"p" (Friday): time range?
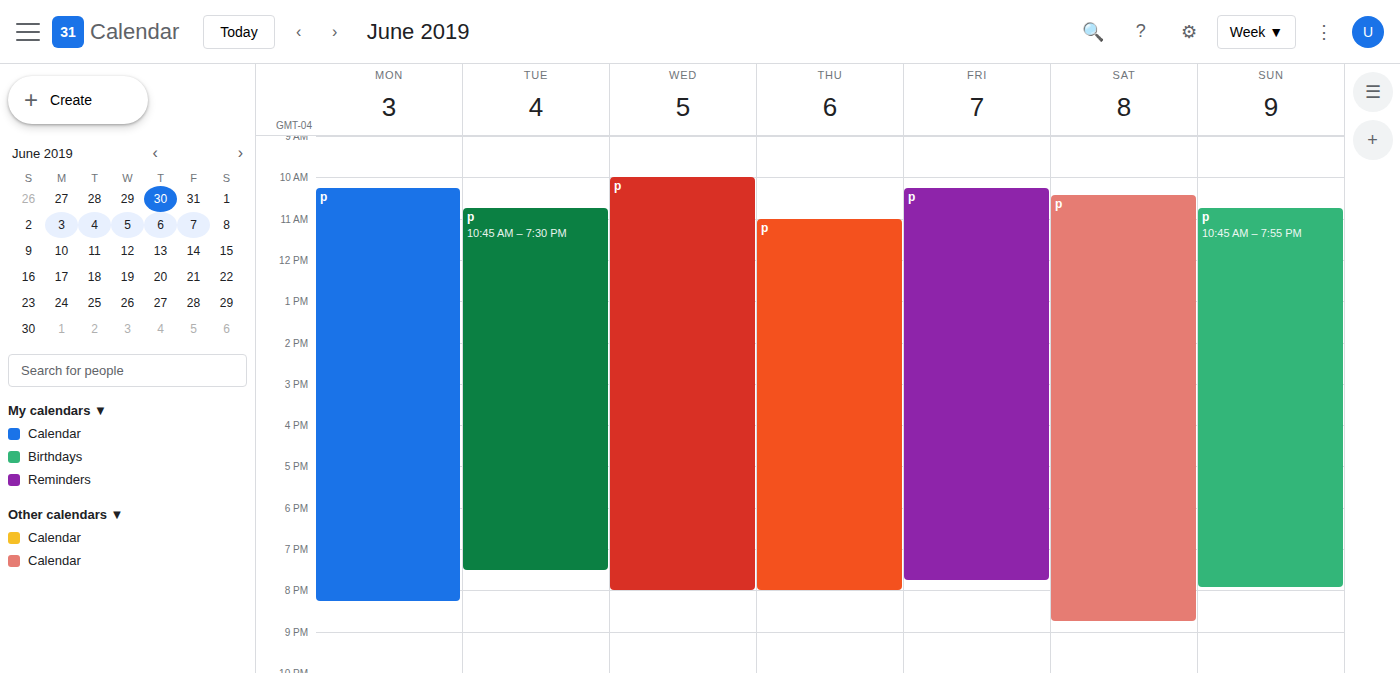
10:15 AM to 7:45 PM